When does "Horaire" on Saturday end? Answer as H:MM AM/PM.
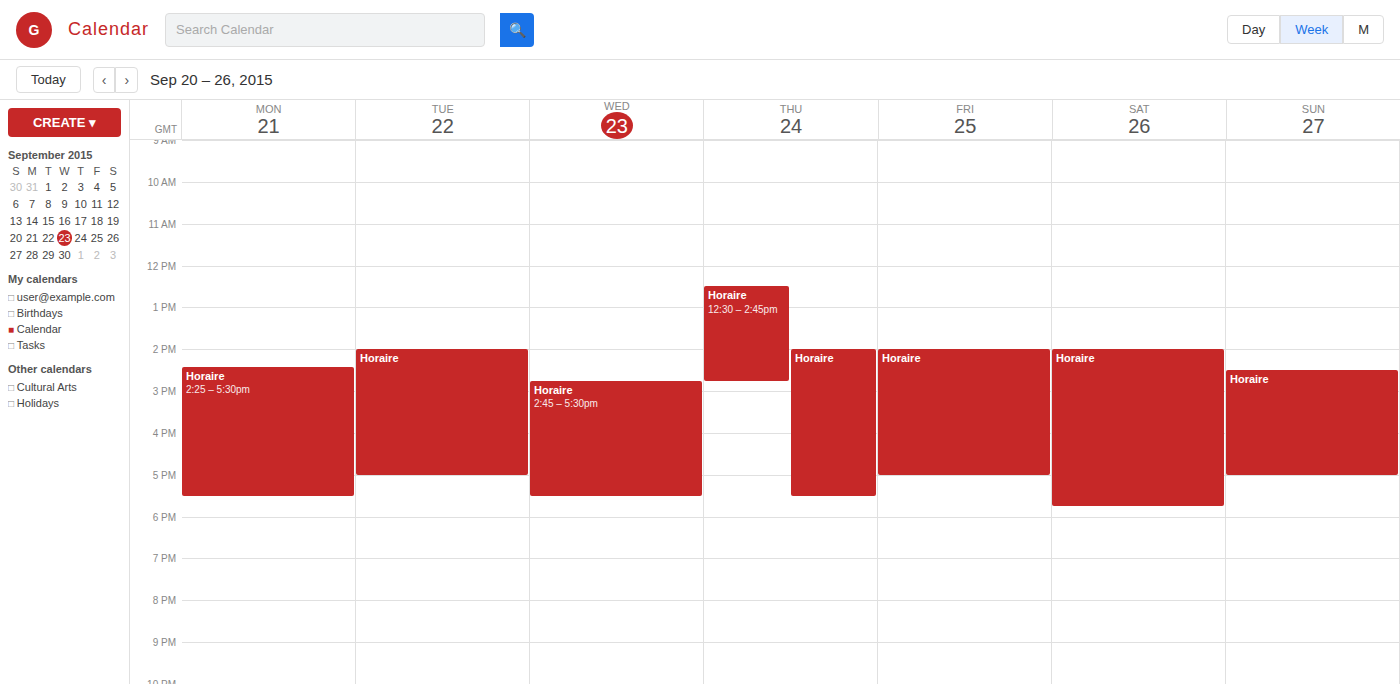
5:45 PM